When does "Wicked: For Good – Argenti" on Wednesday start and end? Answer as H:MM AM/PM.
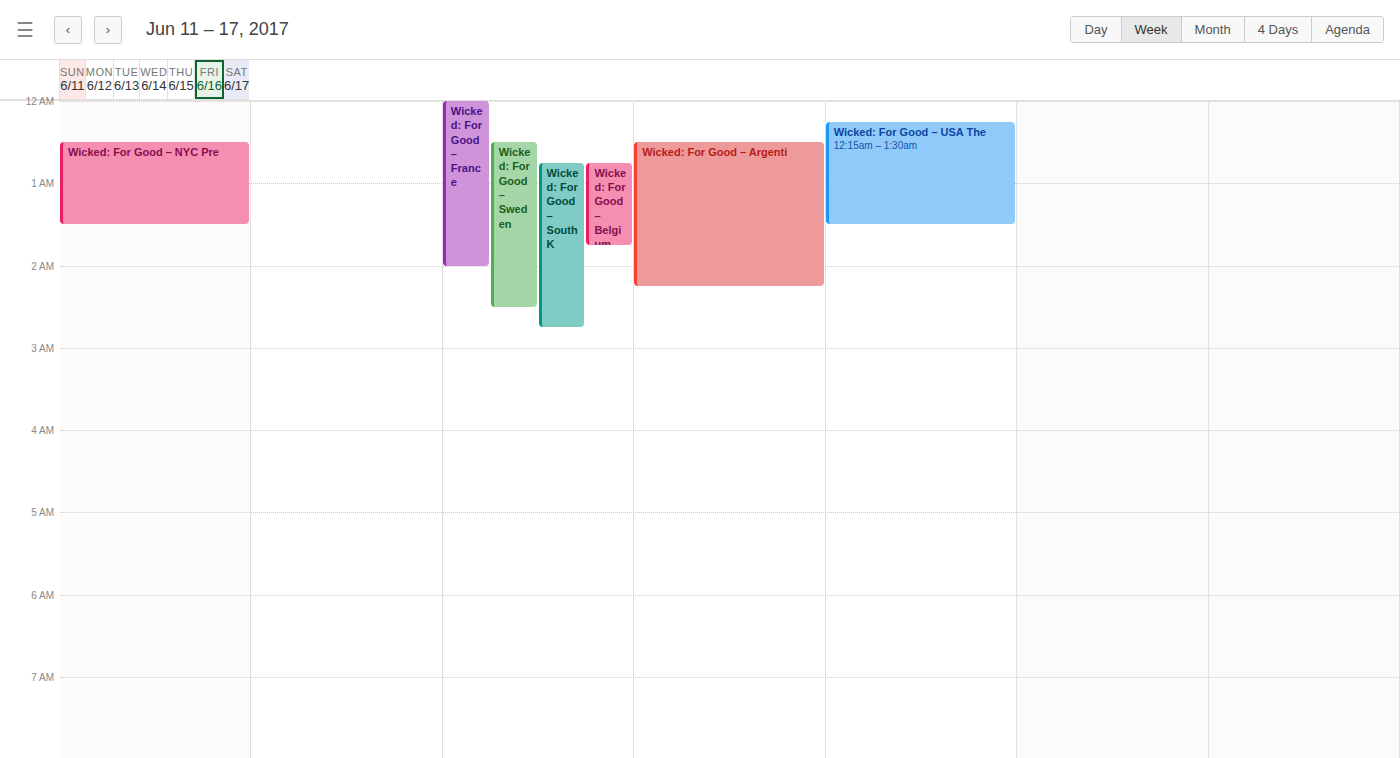
12:30 AM to 2:15 AM